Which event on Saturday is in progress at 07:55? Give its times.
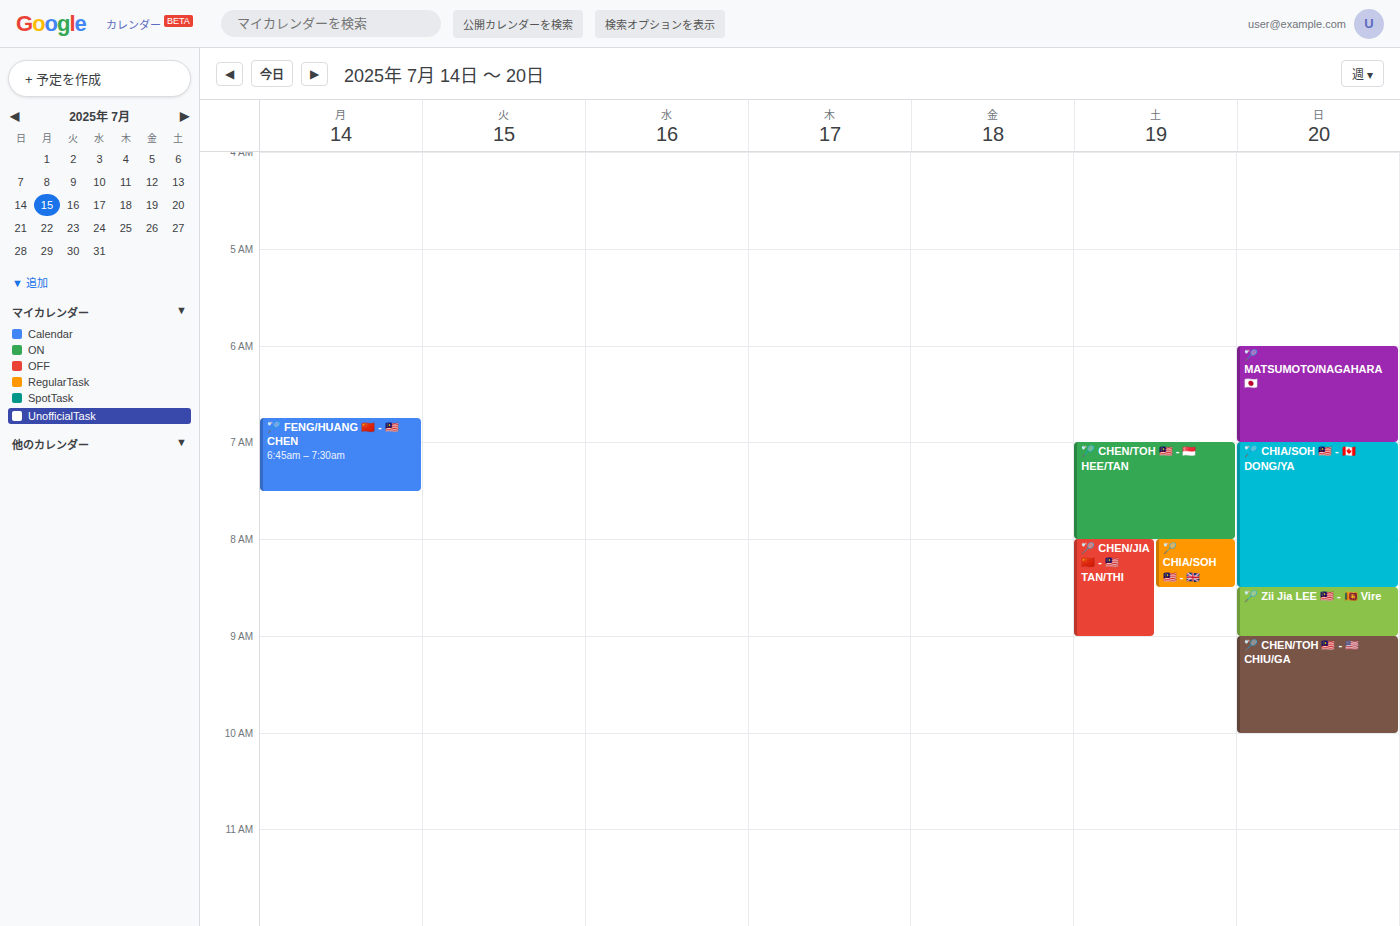
"🏸 CHEN/TOH 🇲🇾 - 🇸🇬 HEE/TAN", 07:00 to 08:00